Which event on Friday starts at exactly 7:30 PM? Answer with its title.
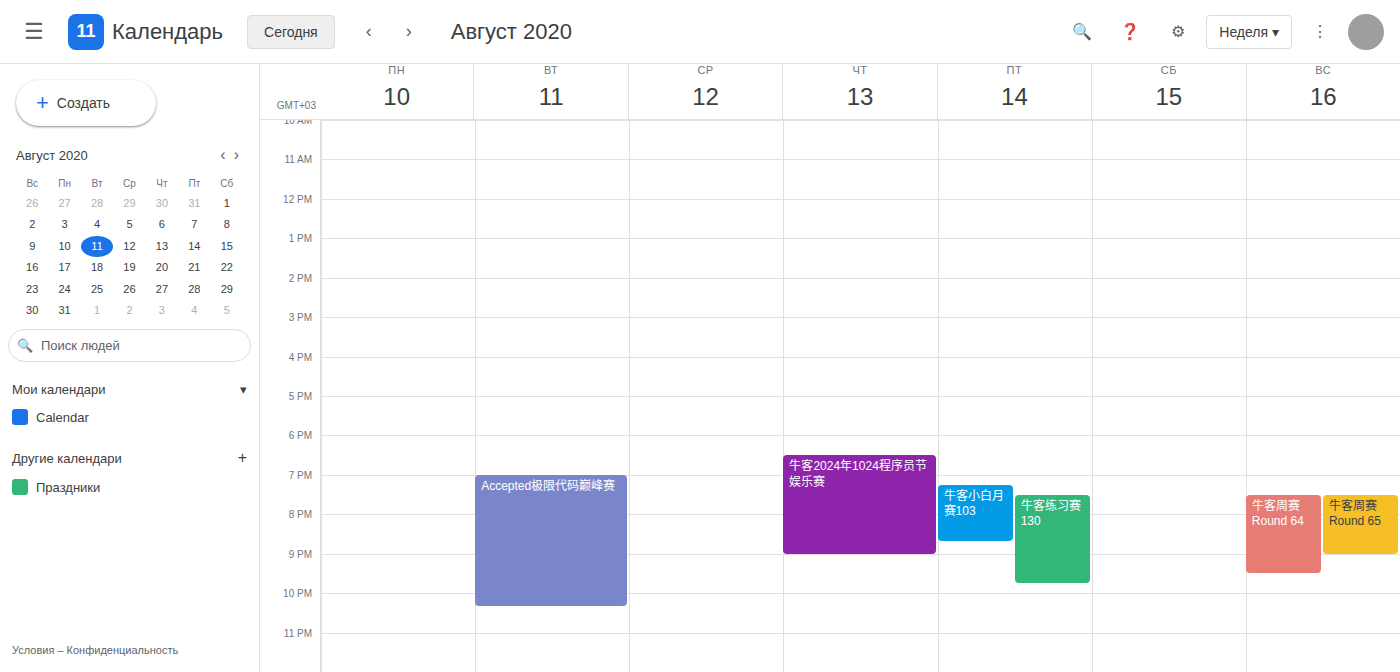
"牛客练习赛130"